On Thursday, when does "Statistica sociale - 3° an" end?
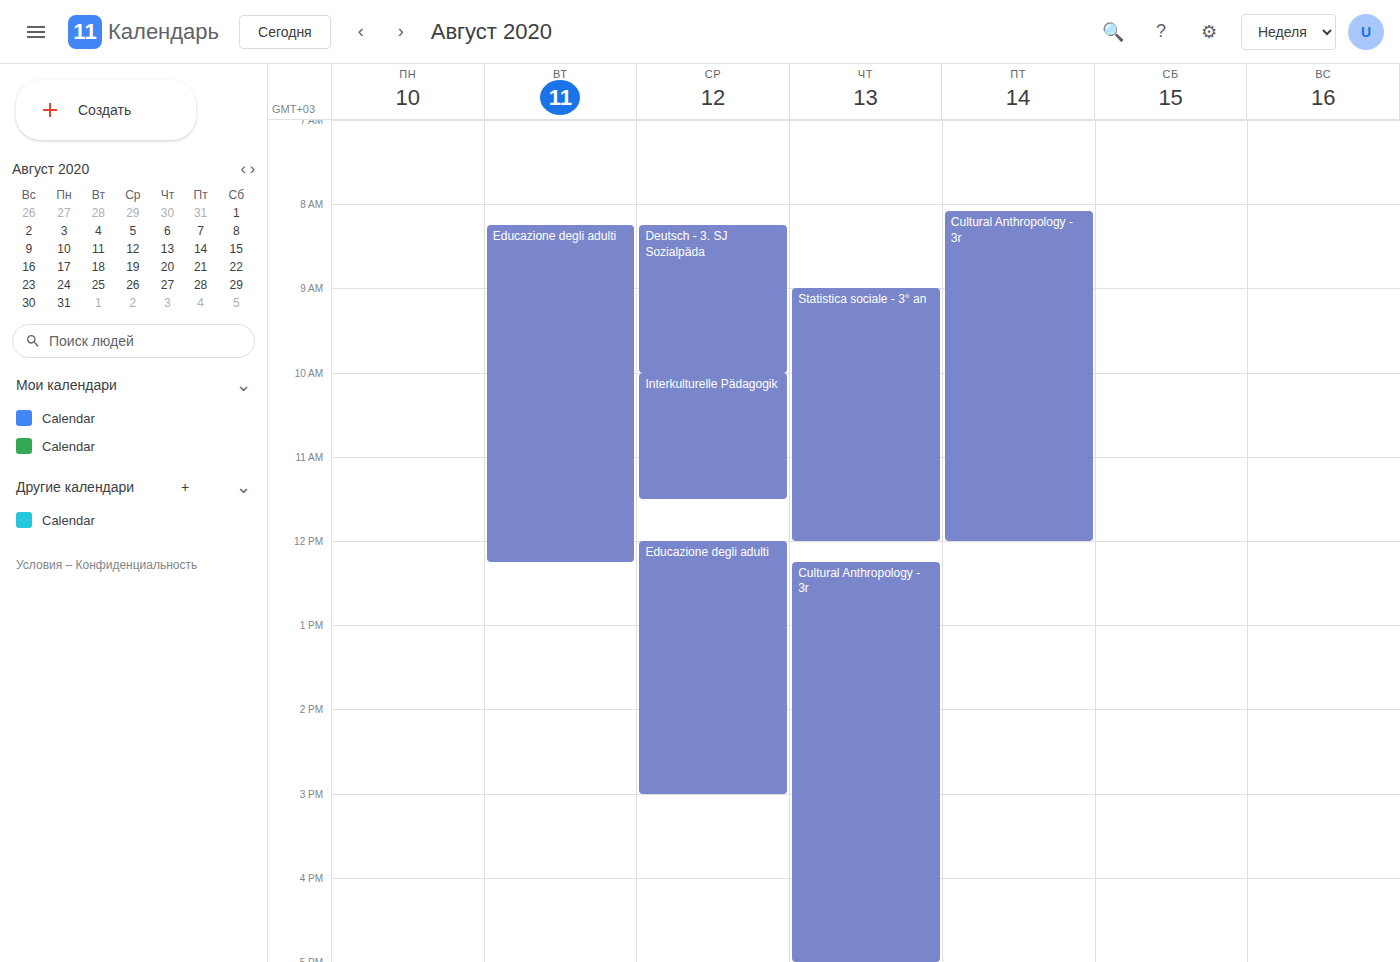
12:00 PM